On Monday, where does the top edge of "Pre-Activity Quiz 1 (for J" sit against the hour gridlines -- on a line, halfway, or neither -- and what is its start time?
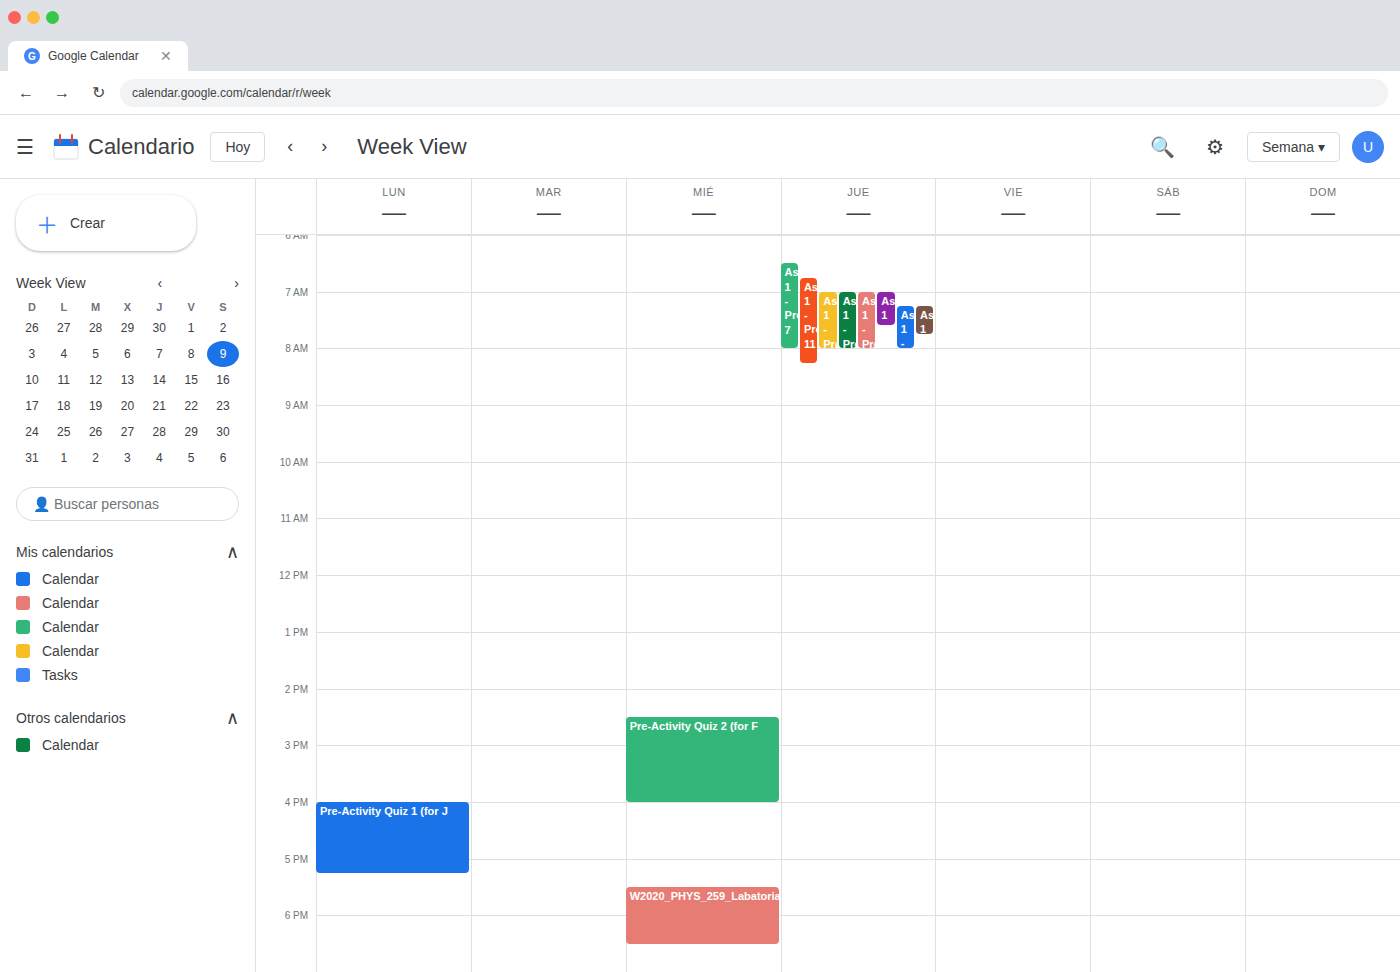
4:00 PM -- exactly on the 4 PM line.